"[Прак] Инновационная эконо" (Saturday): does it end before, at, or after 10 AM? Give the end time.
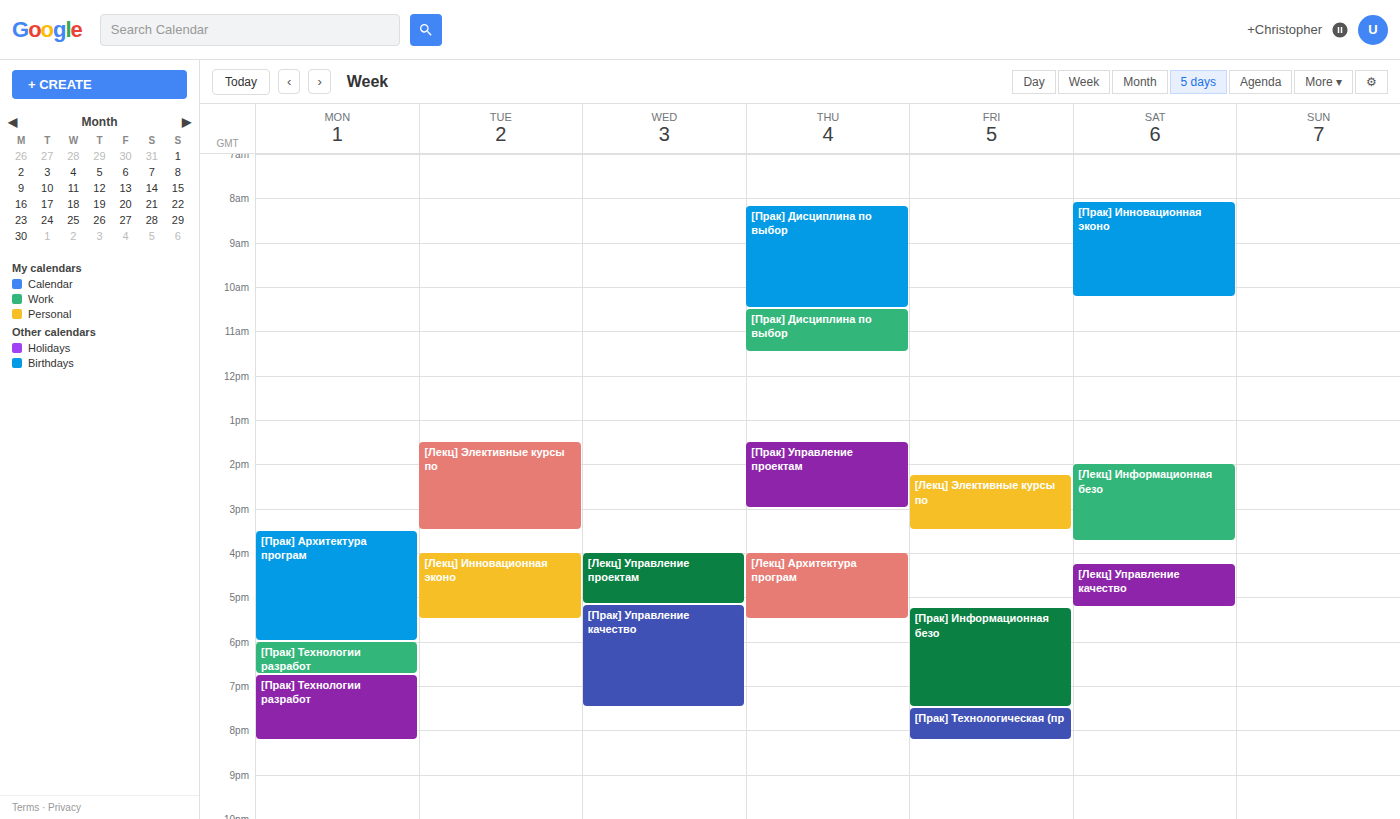
10:15 AM -- after 10 AM, 15 minutes below the 10 AM line.